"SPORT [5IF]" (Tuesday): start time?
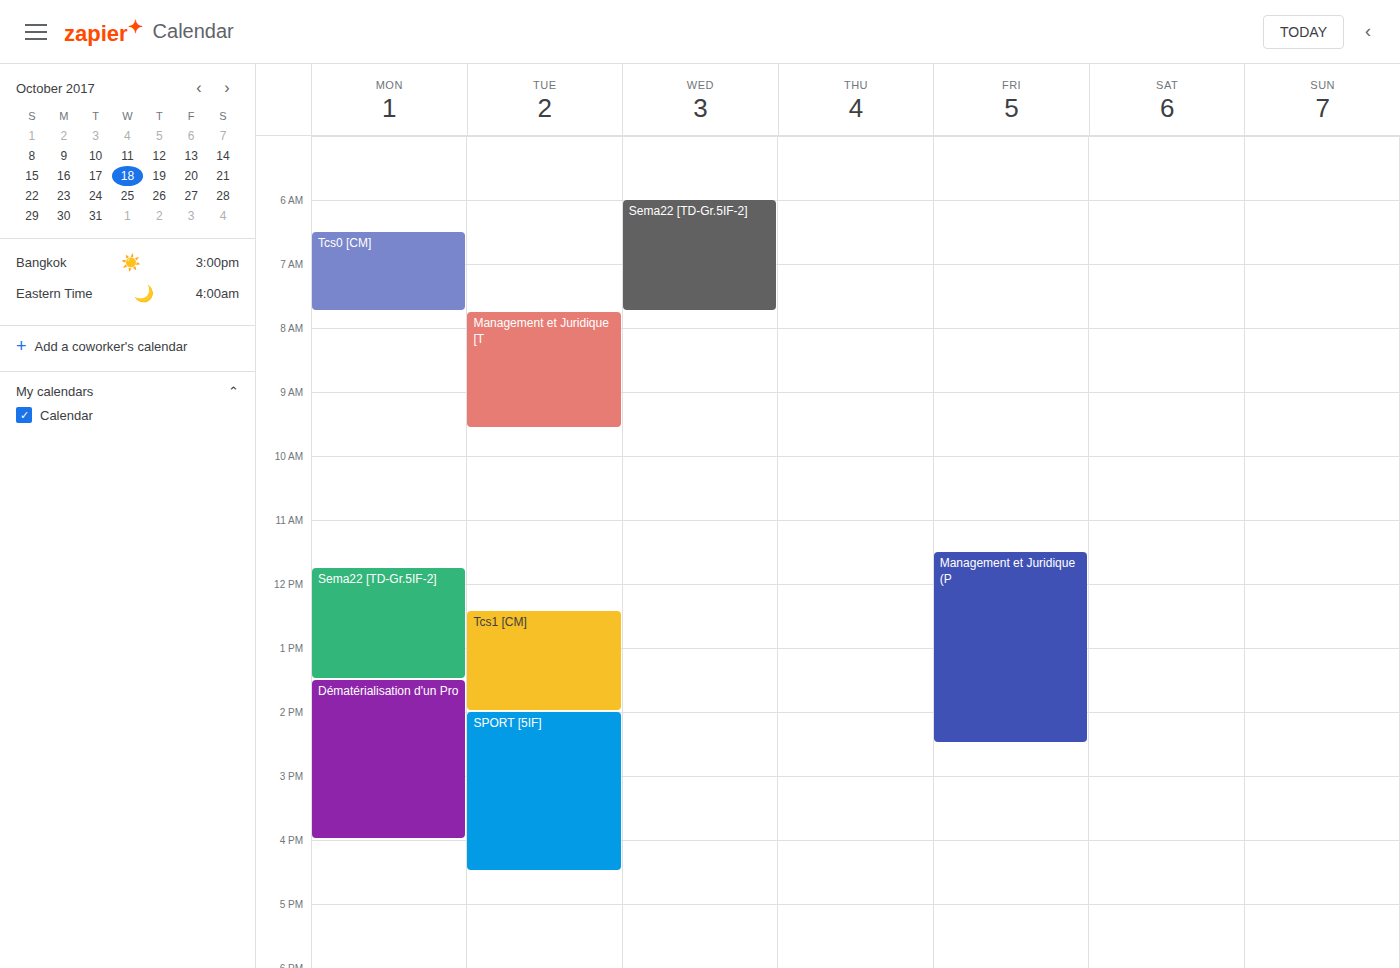
2:00 PM